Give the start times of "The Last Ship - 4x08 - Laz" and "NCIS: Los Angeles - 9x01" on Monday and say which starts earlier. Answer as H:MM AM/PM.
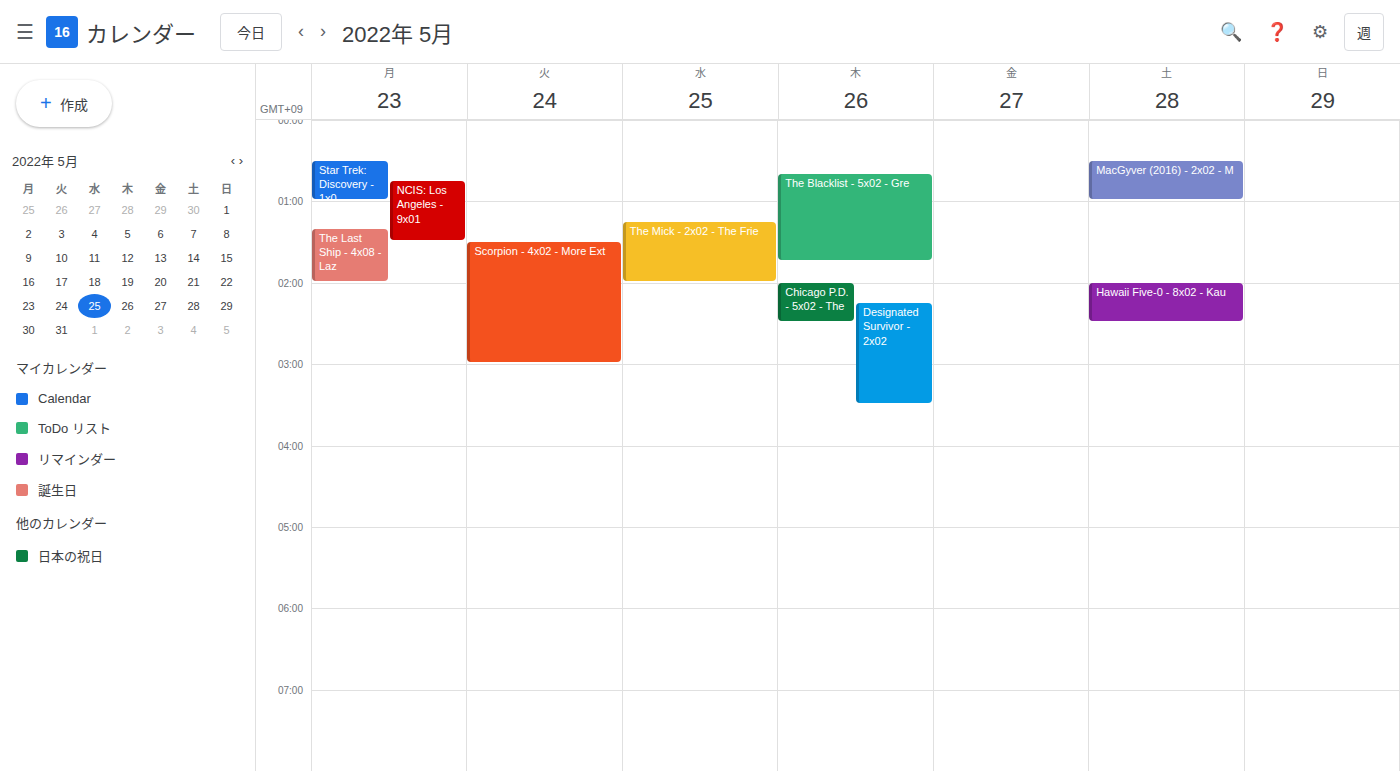
"NCIS: Los Angeles - 9x01" 12:45 AM; "The Last Ship - 4x08 - Laz" 1:20 AM.